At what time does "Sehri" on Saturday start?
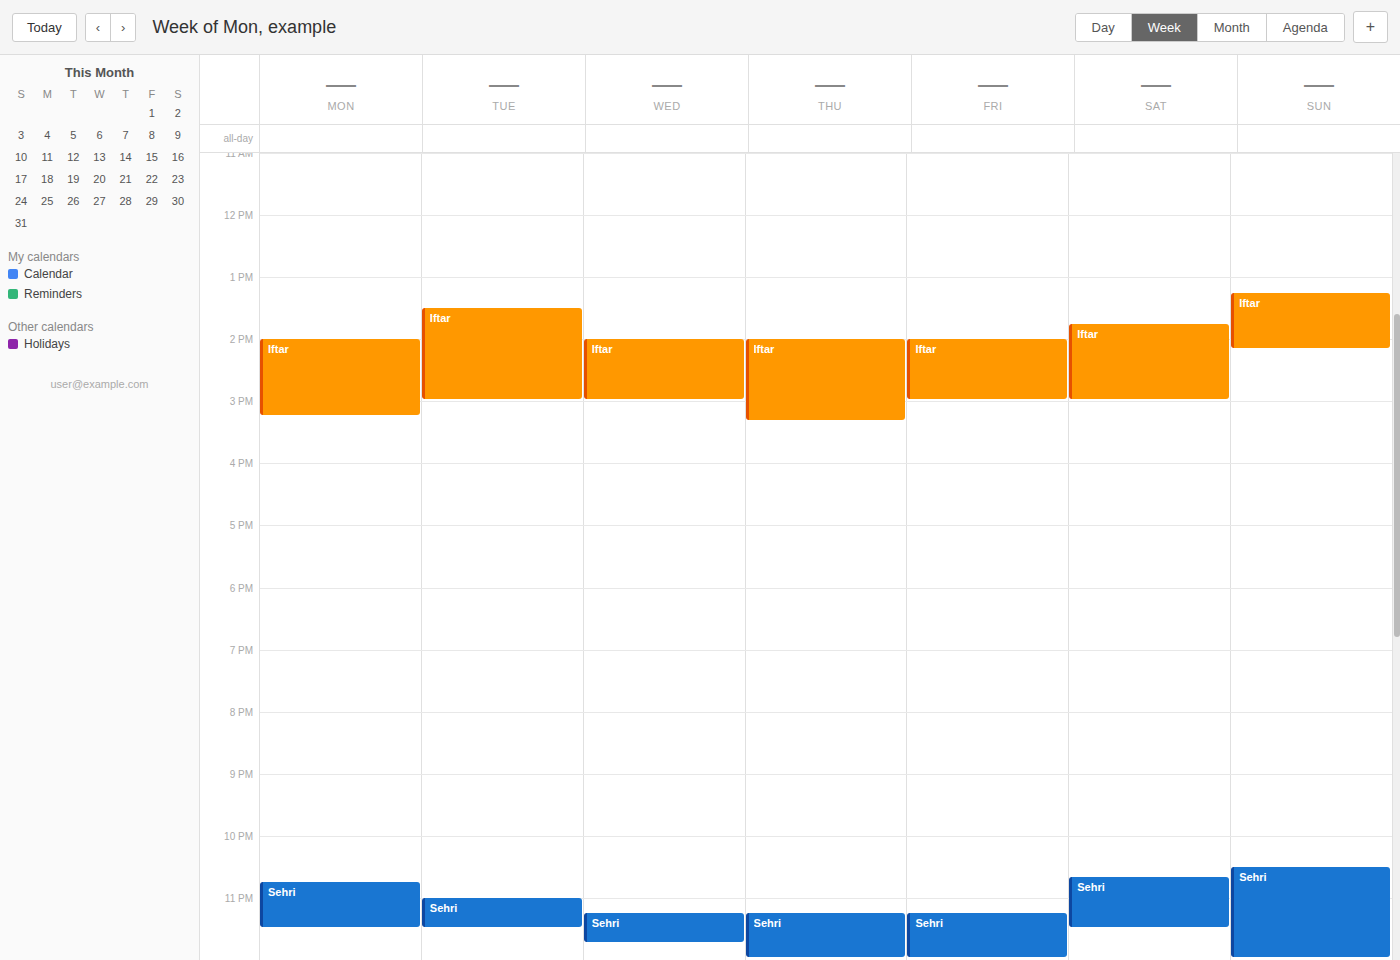
22:40